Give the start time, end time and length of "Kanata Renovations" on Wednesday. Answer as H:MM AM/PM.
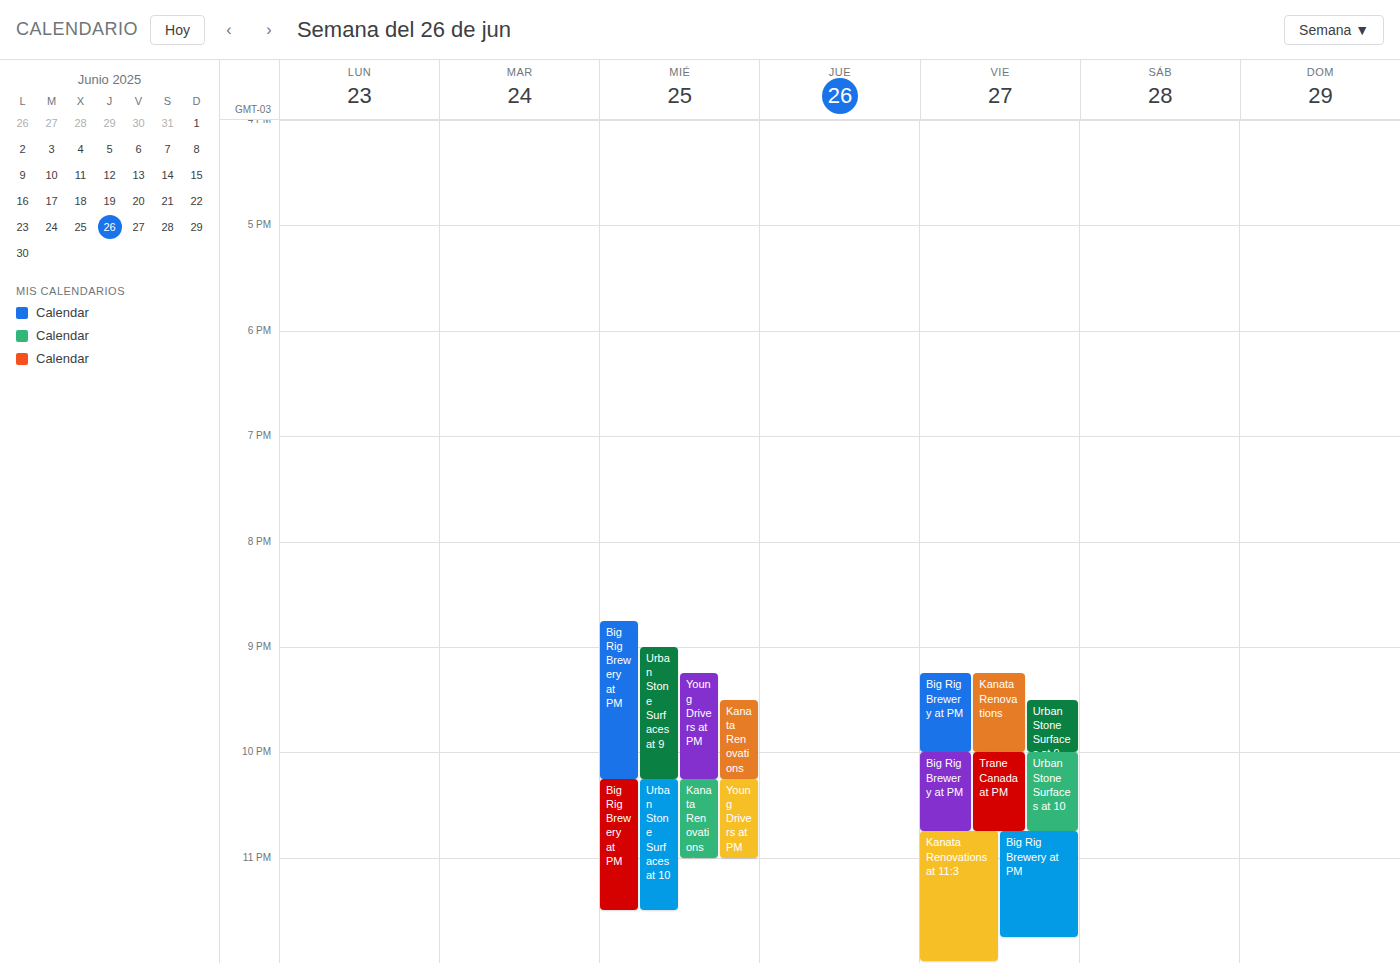
9:30 PM to 10:15 PM, 45 minutes